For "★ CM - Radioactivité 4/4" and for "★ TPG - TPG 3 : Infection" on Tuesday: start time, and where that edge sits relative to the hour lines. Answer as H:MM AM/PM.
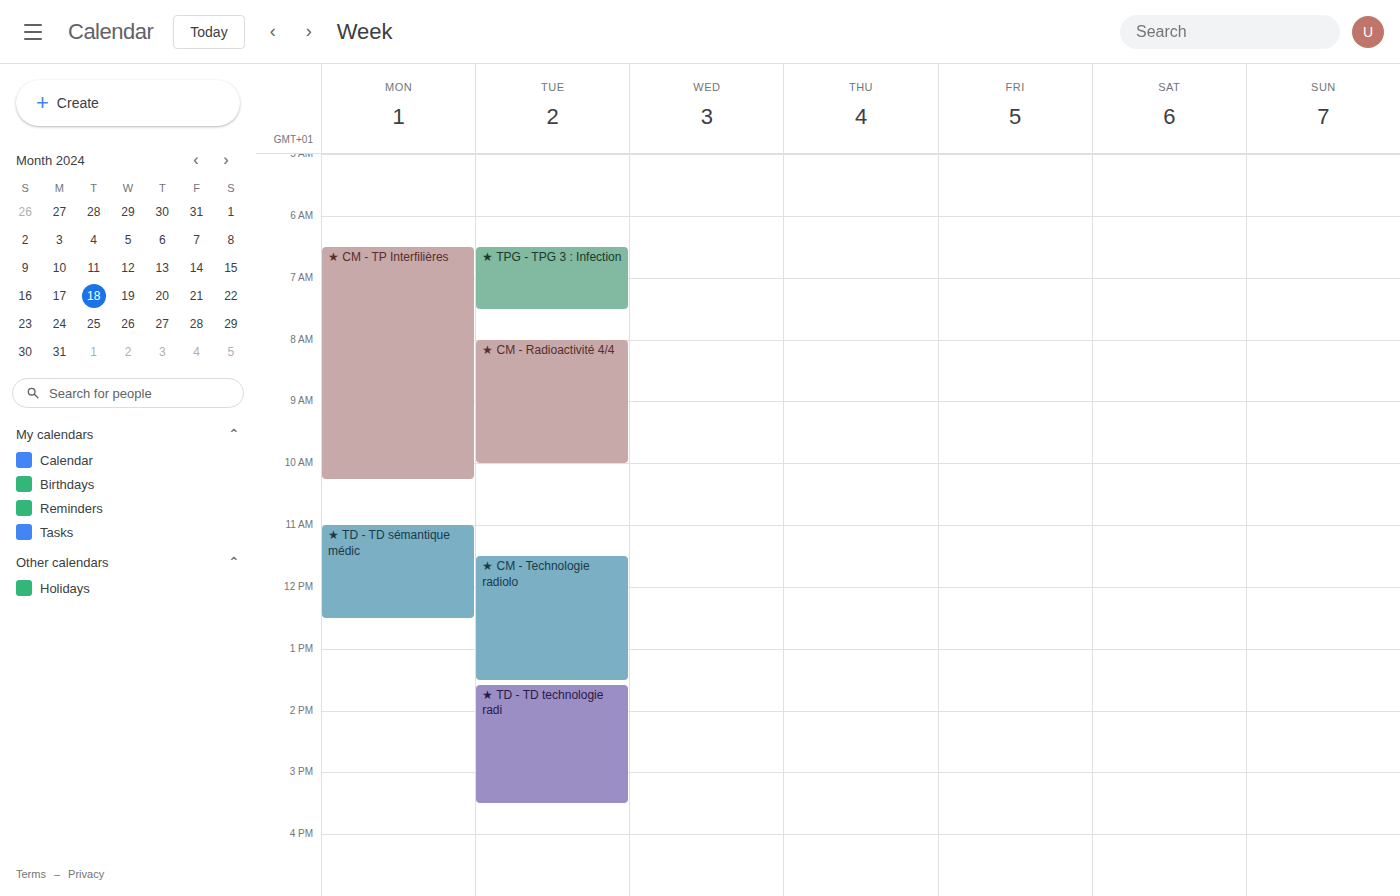
"★ CM - Radioactivité 4/4": 8:00 AM, exactly on the 8 AM line. "★ TPG - TPG 3 : Infection": 6:30 AM, halfway between the 6 AM and 7 AM lines.